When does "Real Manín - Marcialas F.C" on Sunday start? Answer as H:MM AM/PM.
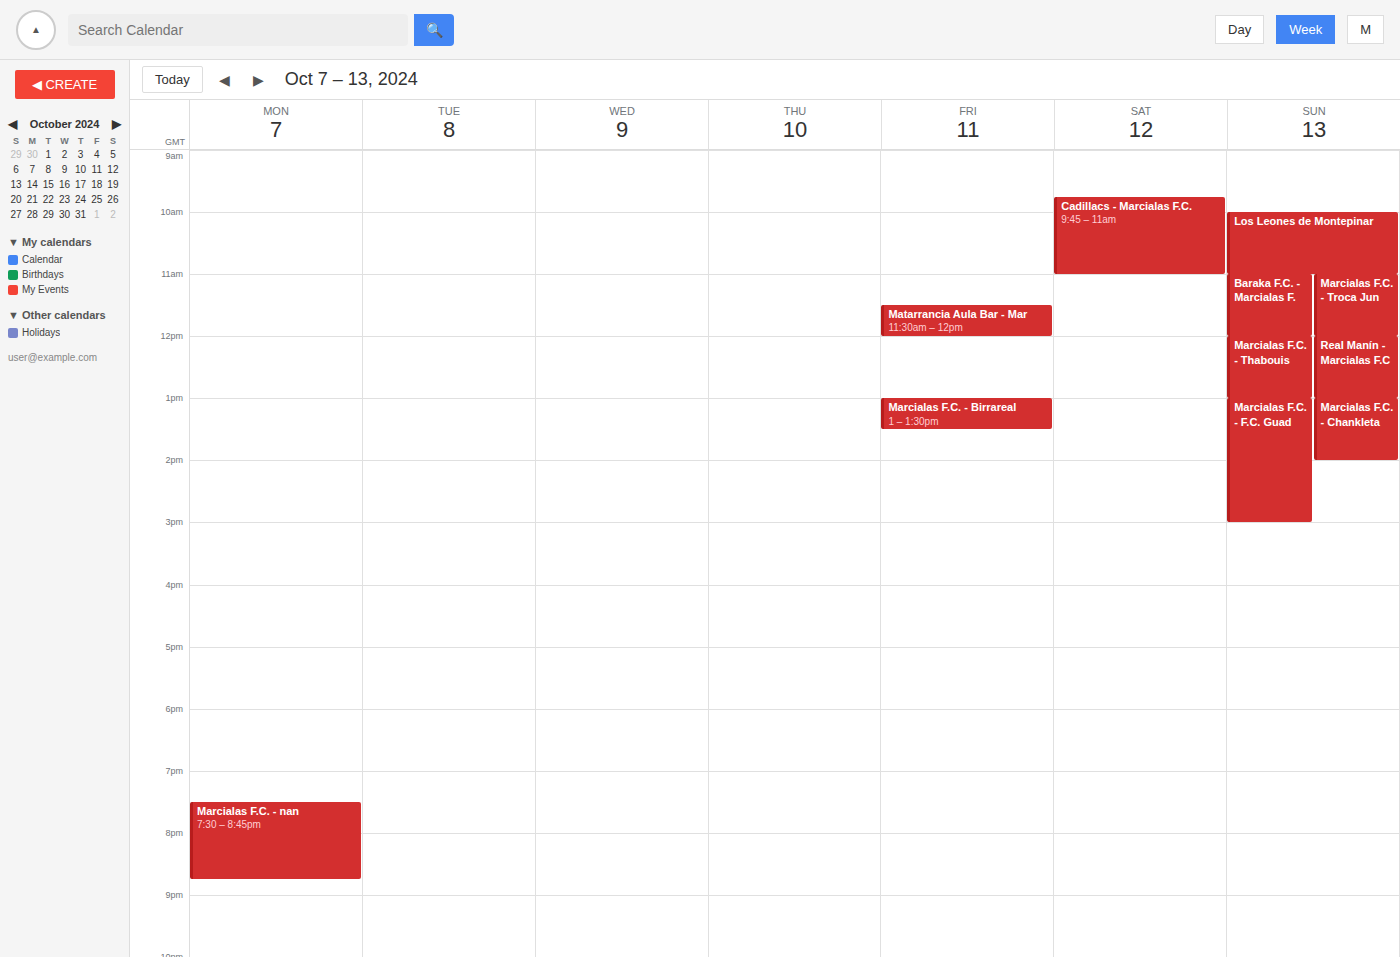
12:00 PM